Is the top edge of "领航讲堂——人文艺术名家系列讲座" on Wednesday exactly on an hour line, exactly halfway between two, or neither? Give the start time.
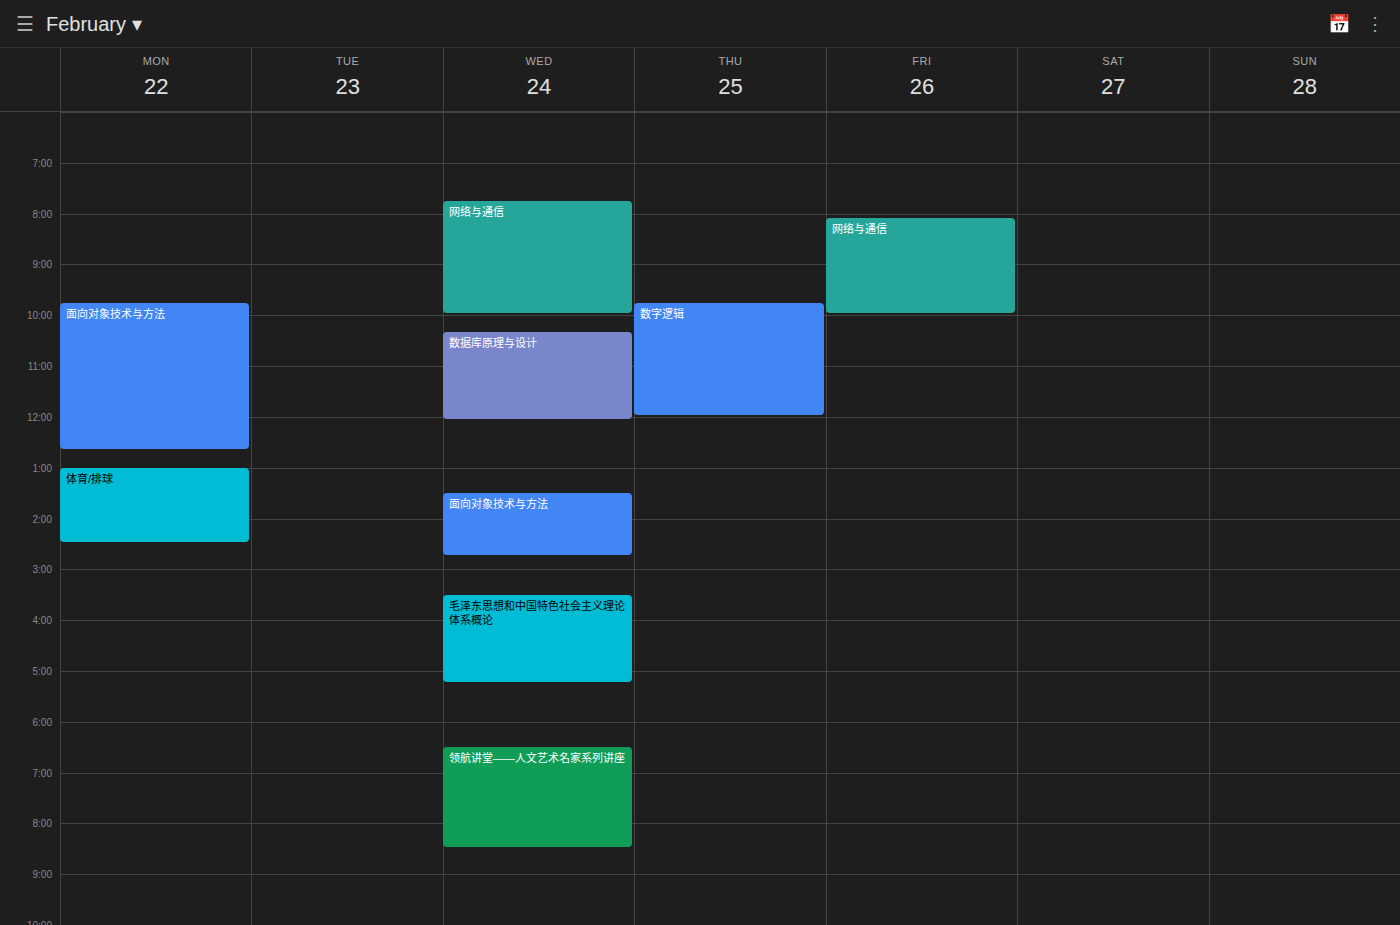
6:30 PM -- halfway between the 6 PM and 7 PM lines.